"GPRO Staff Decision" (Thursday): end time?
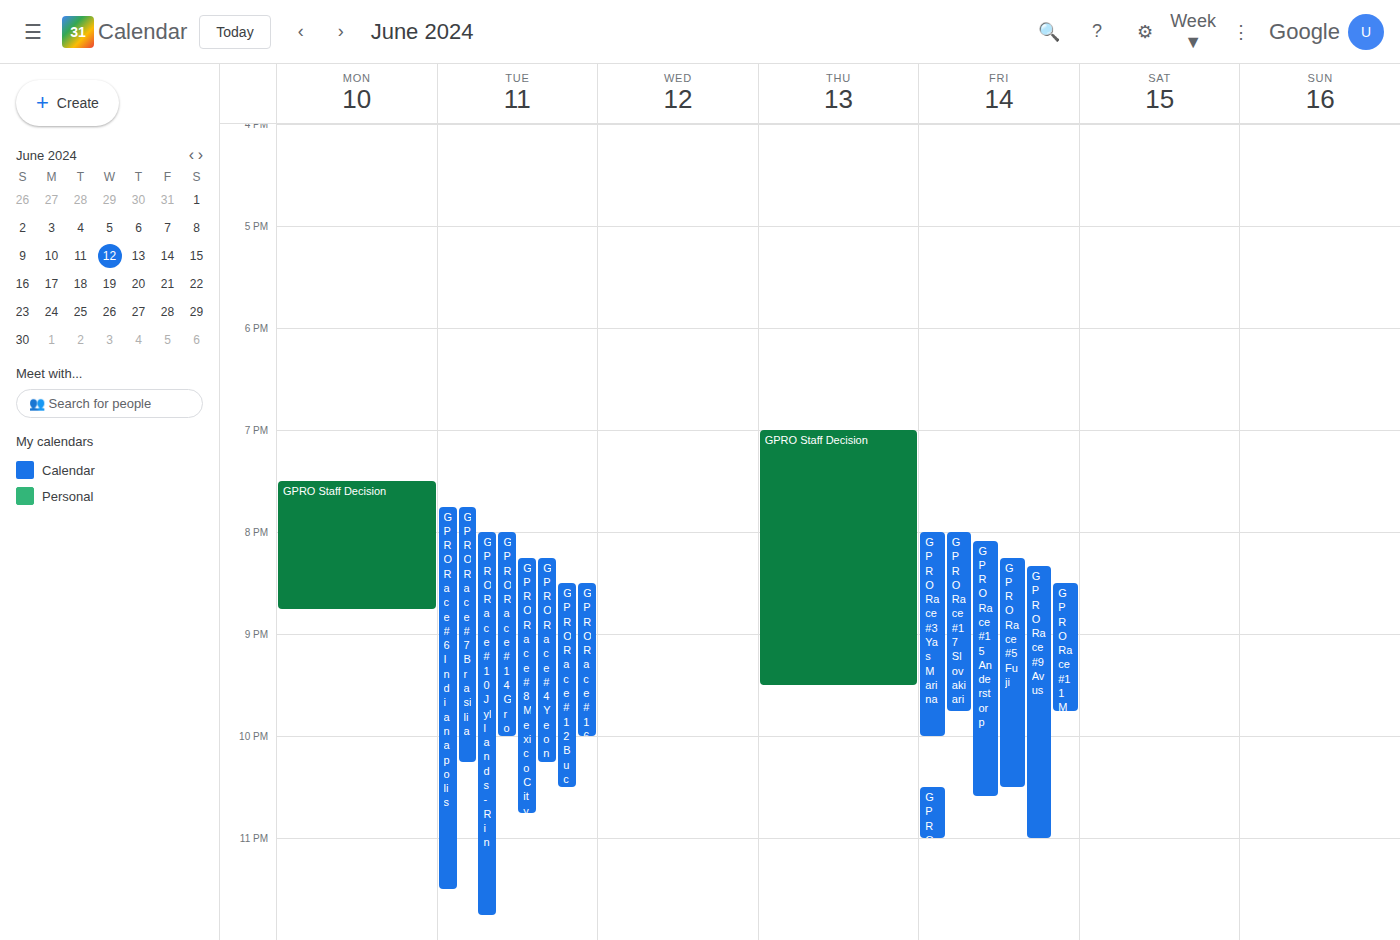
21:30